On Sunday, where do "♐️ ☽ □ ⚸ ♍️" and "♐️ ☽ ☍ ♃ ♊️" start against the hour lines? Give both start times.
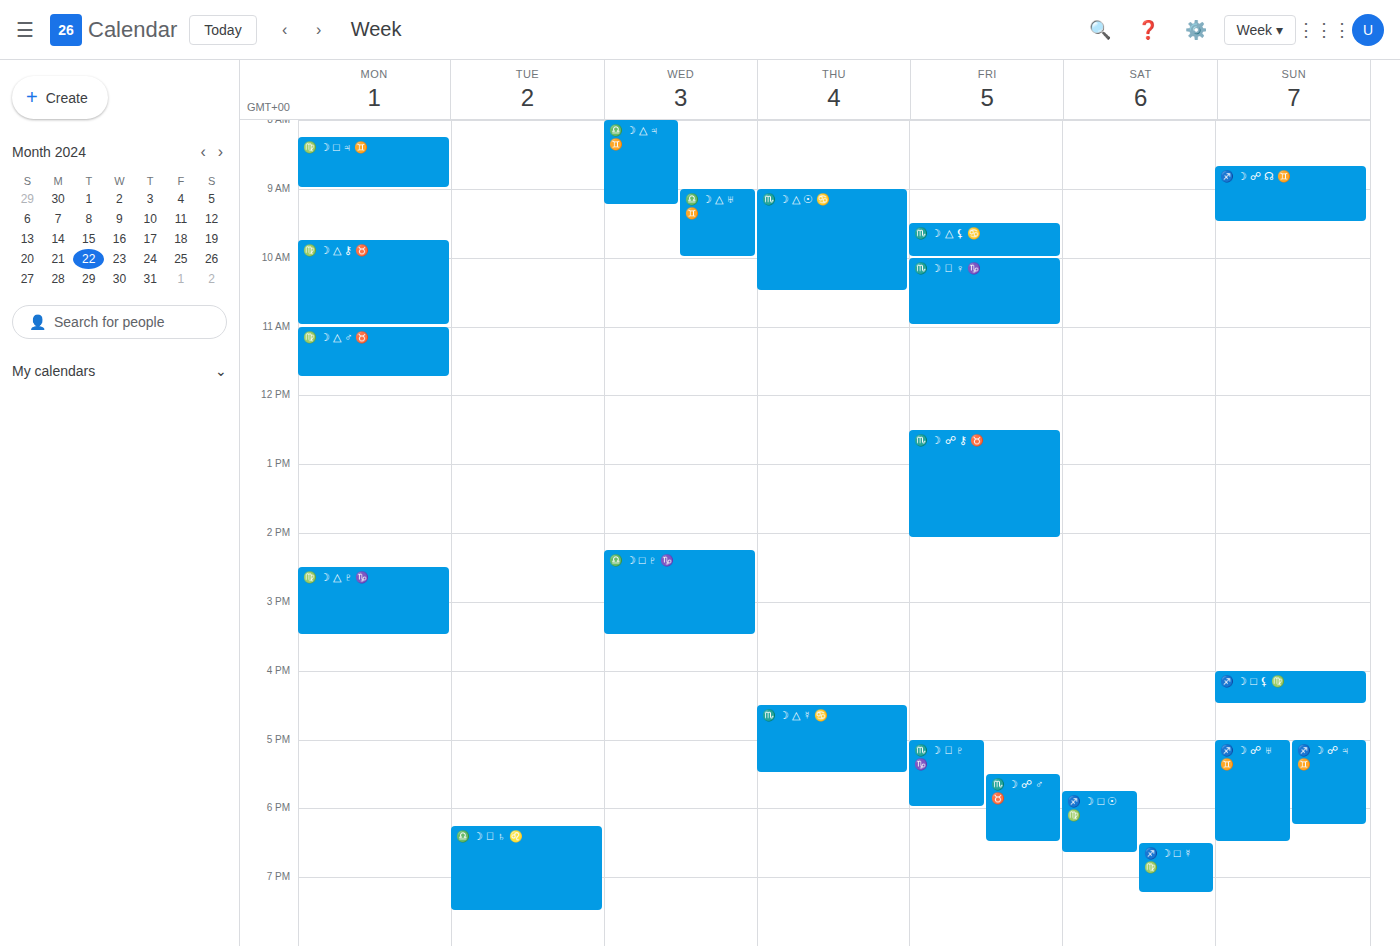
"♐️ ☽ □ ⚸ ♍️": 4:00 PM, exactly on the 4 PM line. "♐️ ☽ ☍ ♃ ♊️": 5:00 PM, exactly on the 5 PM line.